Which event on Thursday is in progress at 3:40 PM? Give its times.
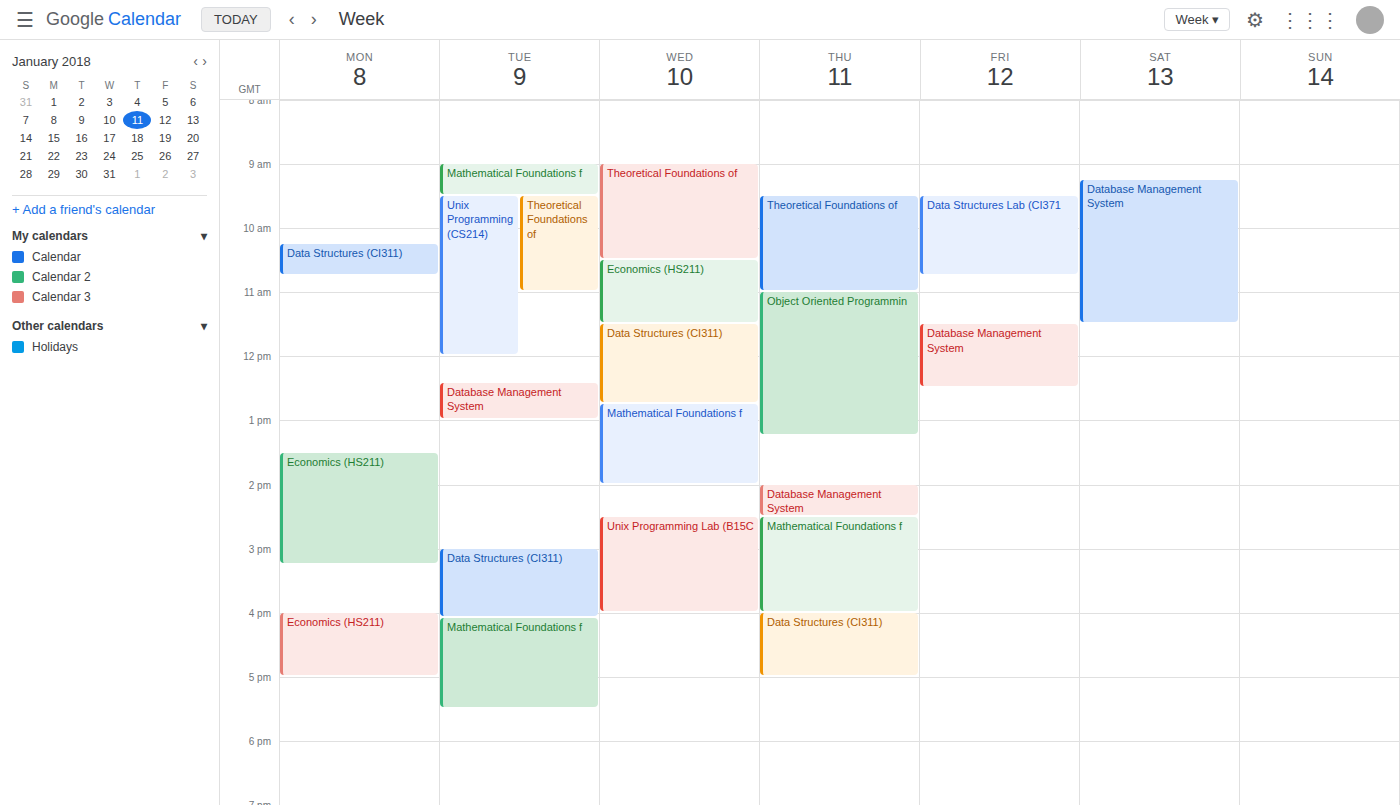
"Mathematical Foundations f", 2:30 PM to 4:00 PM